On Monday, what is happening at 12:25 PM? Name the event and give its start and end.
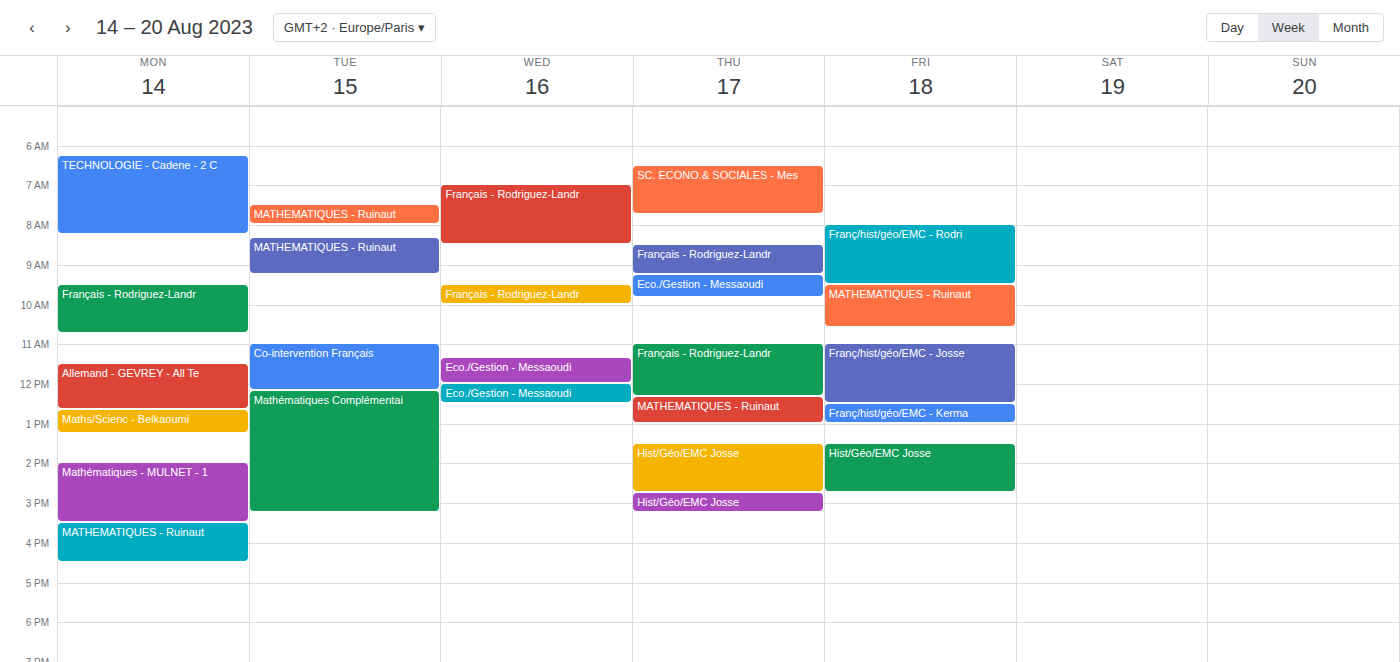
"Allemand - GEVREY - All Te", 11:30 AM to 12:40 PM